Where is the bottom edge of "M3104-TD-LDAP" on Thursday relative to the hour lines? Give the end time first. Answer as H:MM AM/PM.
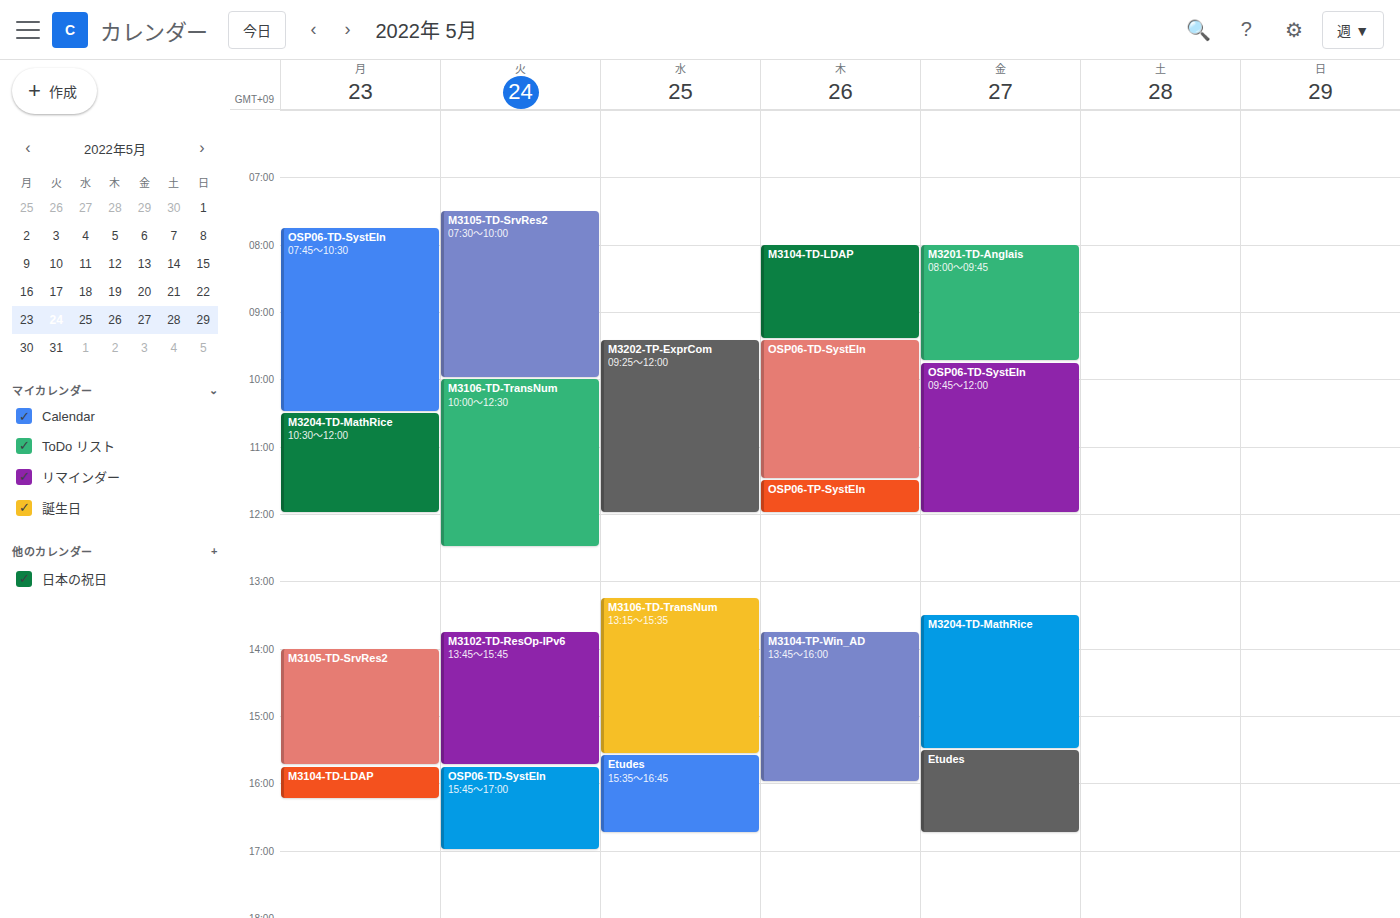
9:25 AM -- neither: 25 minutes below the 9 AM line and 35 minutes above the 10 AM line.